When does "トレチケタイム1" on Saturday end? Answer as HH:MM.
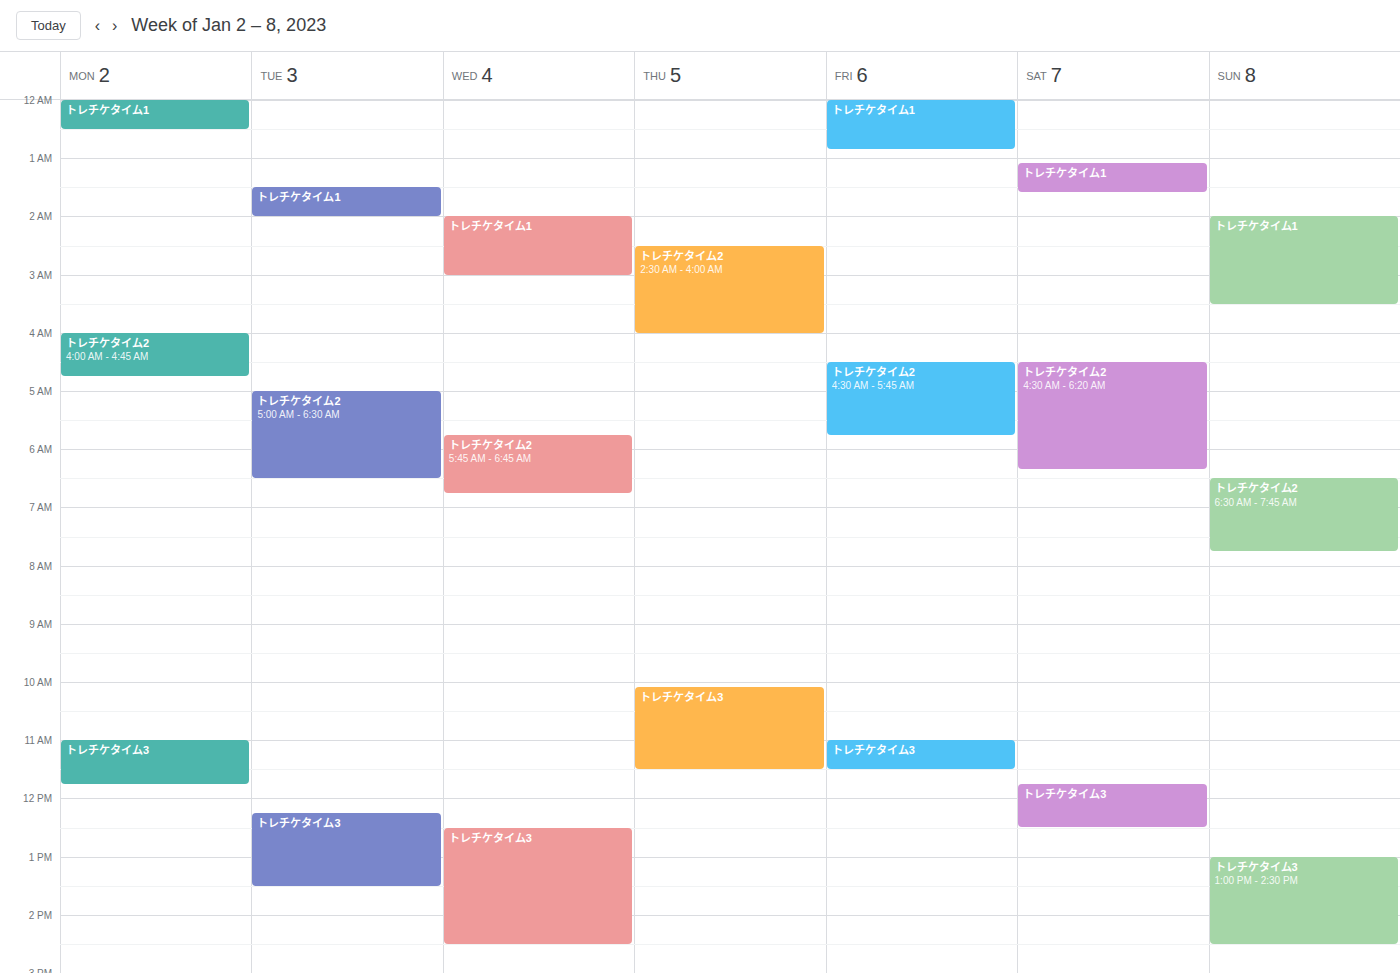
01:35